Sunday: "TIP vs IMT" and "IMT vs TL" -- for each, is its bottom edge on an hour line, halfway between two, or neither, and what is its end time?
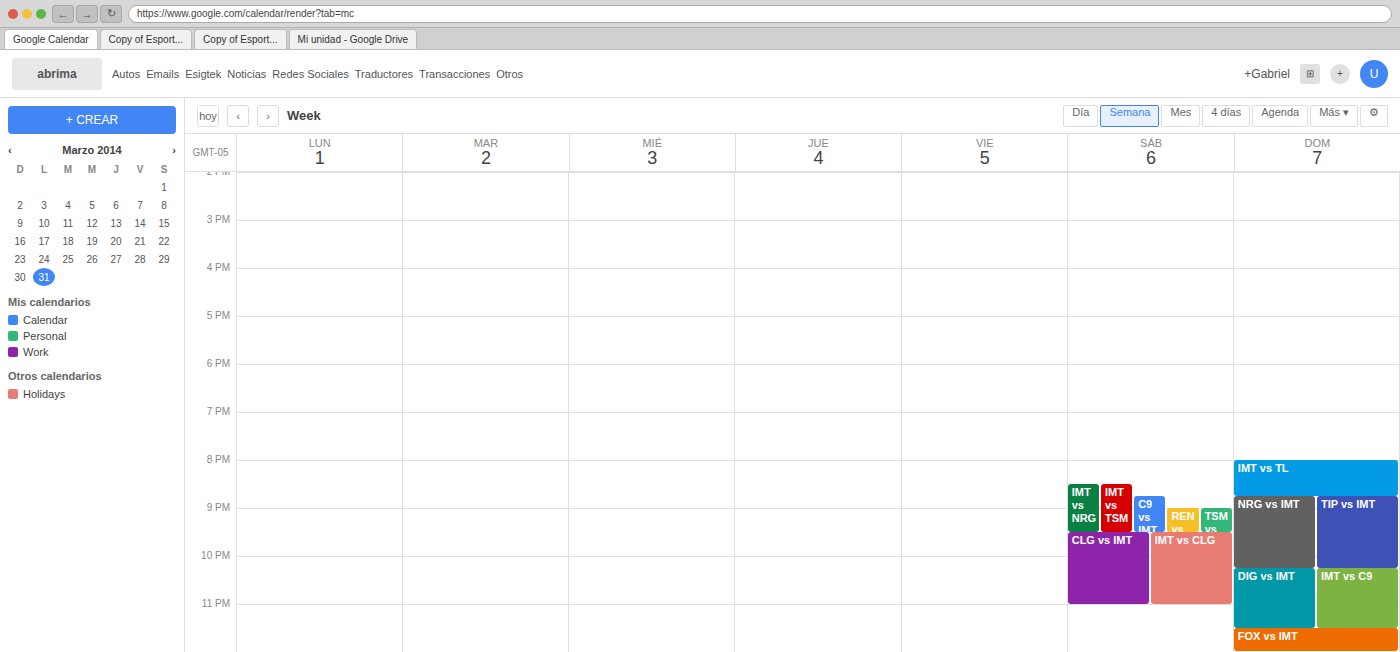
"TIP vs IMT": 10:15 PM, neither: a quarter of the way from the 10 PM line to the 11 PM line. "IMT vs TL": 8:45 PM, neither: three quarters of the way from the 8 PM line to the 9 PM line.